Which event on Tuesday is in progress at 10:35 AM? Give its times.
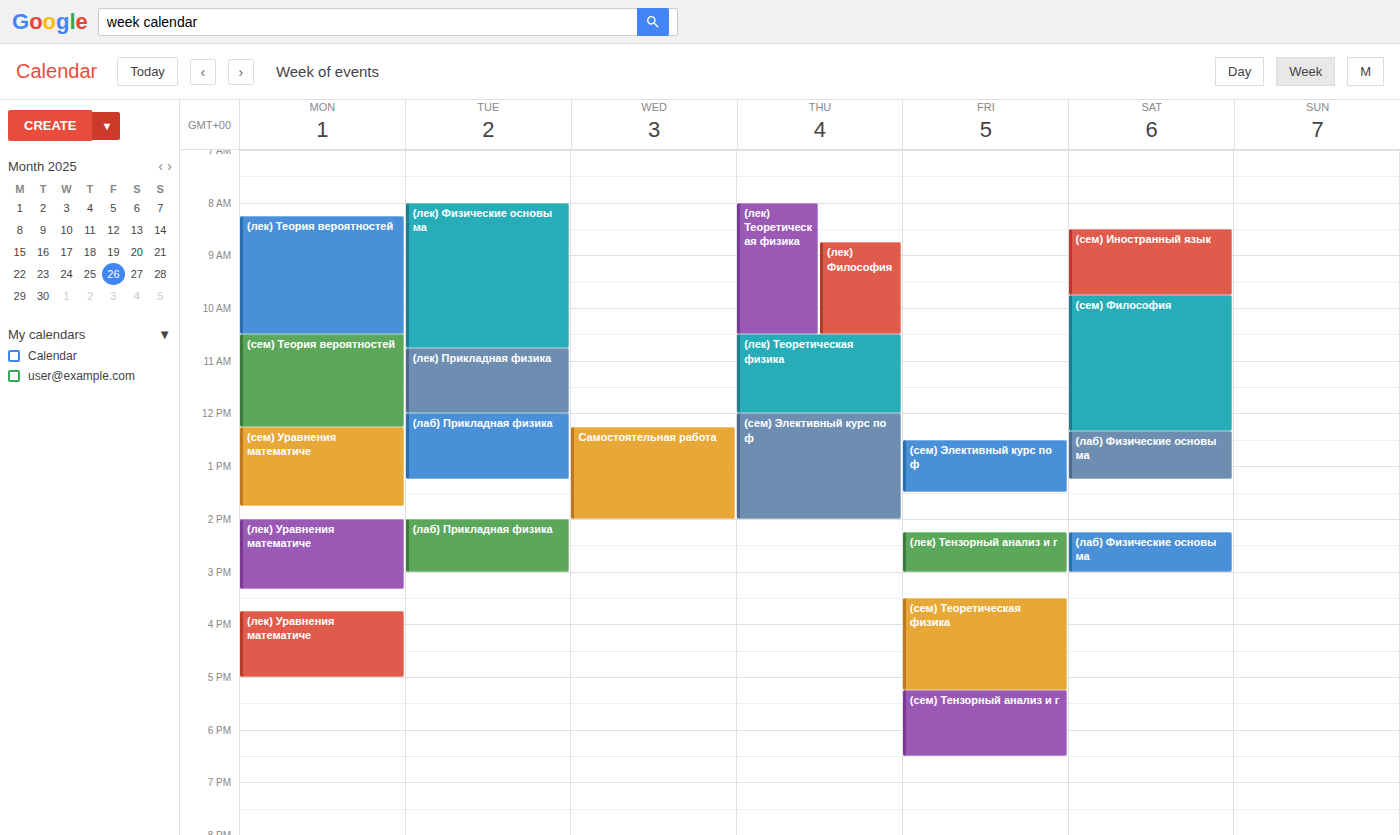
"(лек) Физические основы ма", 8:00 AM to 10:45 AM